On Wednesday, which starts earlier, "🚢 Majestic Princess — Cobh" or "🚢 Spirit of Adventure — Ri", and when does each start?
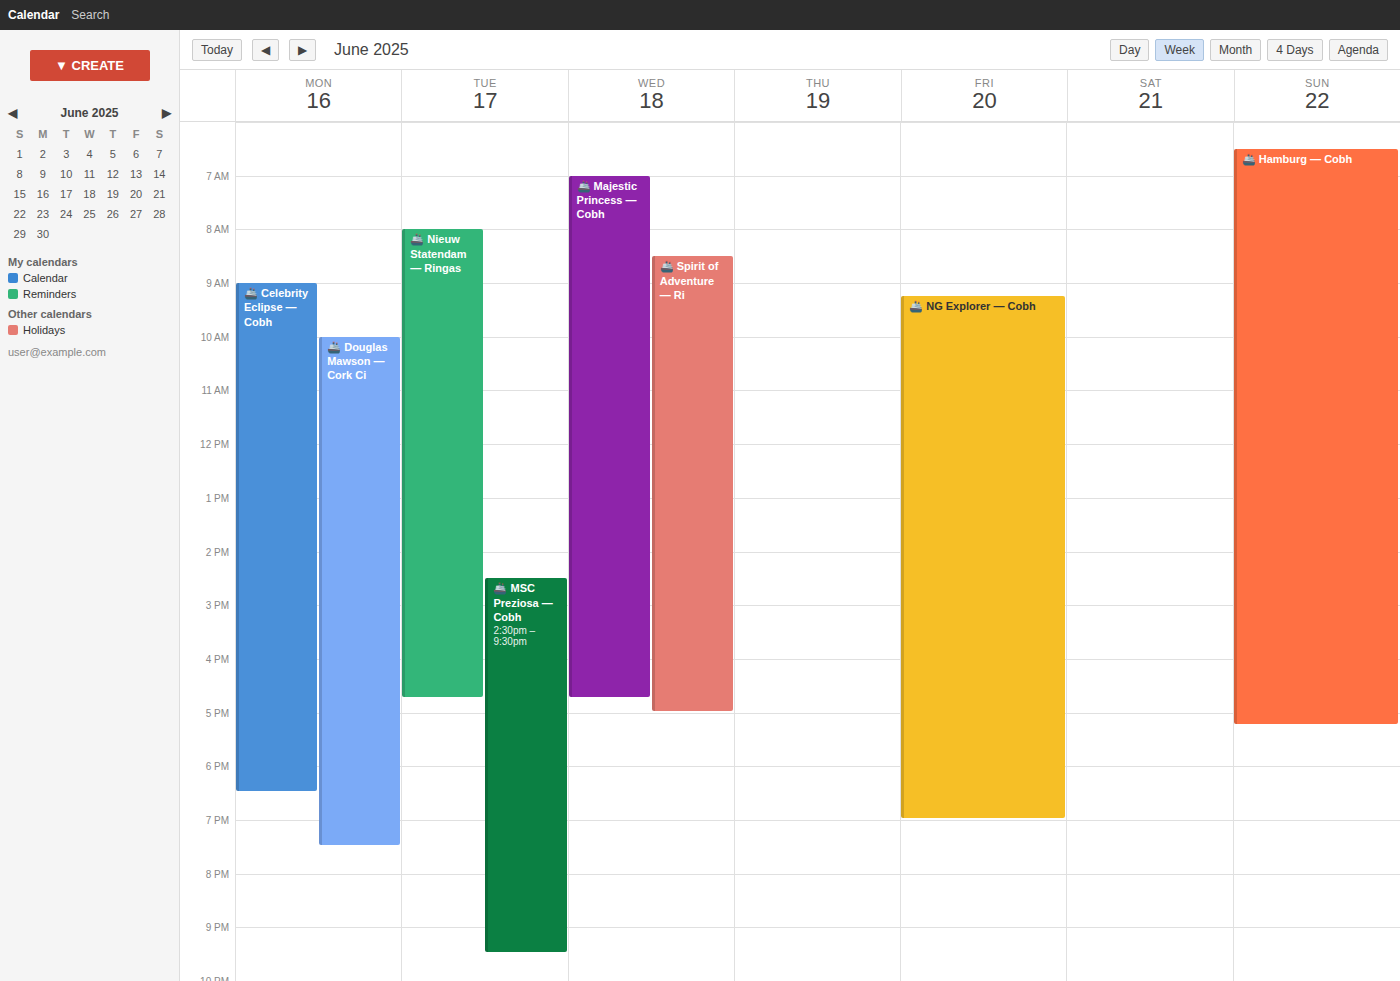
"🚢 Majestic Princess — Cobh" 7:00 AM; "🚢 Spirit of Adventure — Ri" 8:30 AM.